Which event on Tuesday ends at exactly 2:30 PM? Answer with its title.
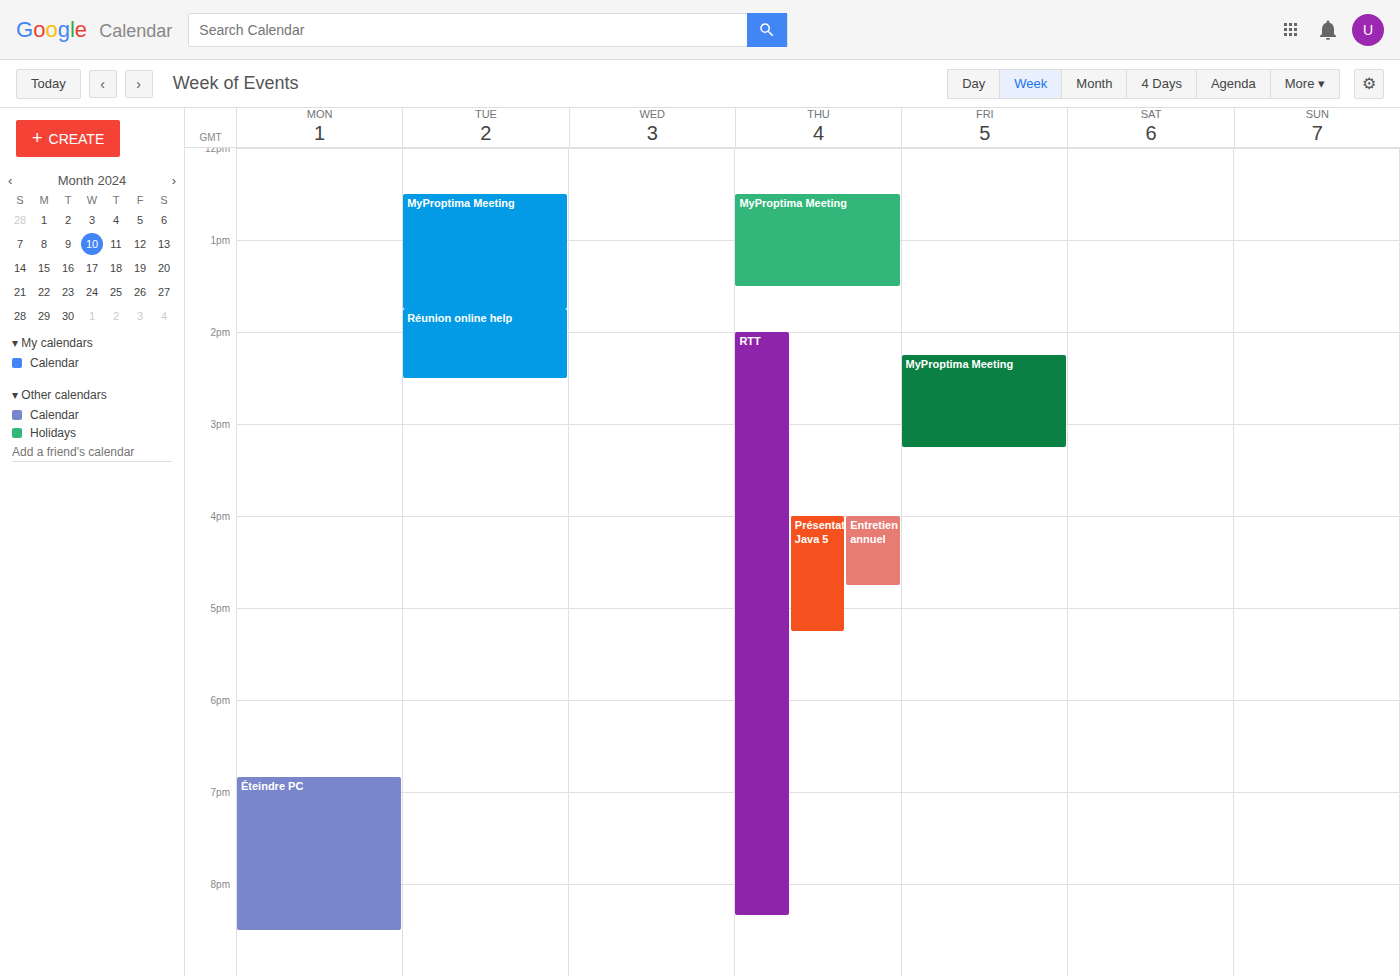
"Réunion online help"